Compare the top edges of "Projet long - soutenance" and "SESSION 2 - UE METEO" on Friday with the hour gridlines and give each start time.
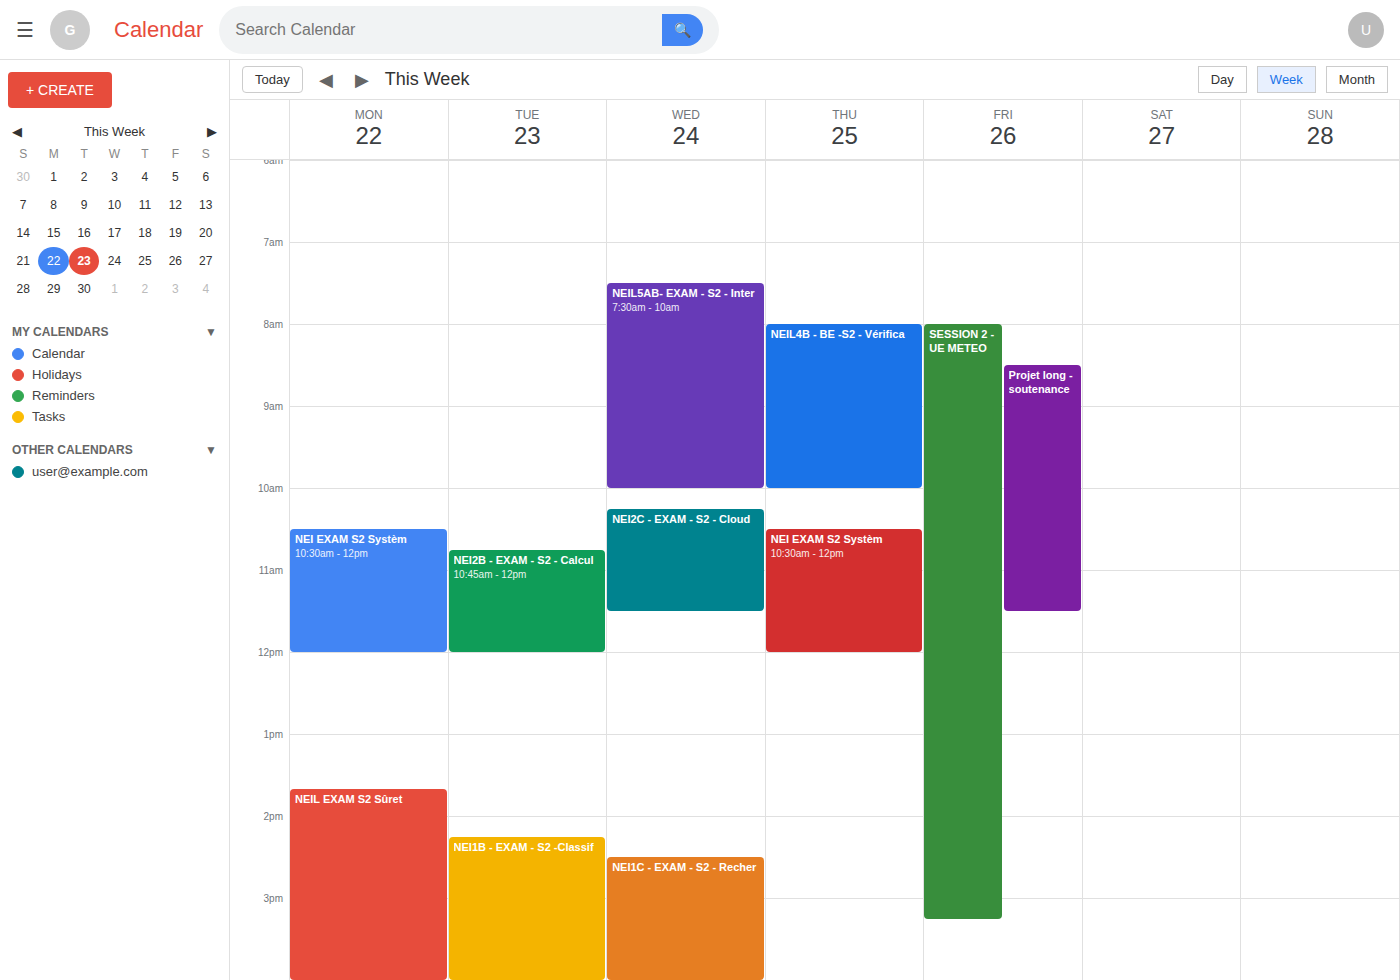
"Projet long - soutenance": 8:30 AM, halfway between the 8 AM and 9 AM lines. "SESSION 2 - UE METEO": 8:00 AM, exactly on the 8 AM line.